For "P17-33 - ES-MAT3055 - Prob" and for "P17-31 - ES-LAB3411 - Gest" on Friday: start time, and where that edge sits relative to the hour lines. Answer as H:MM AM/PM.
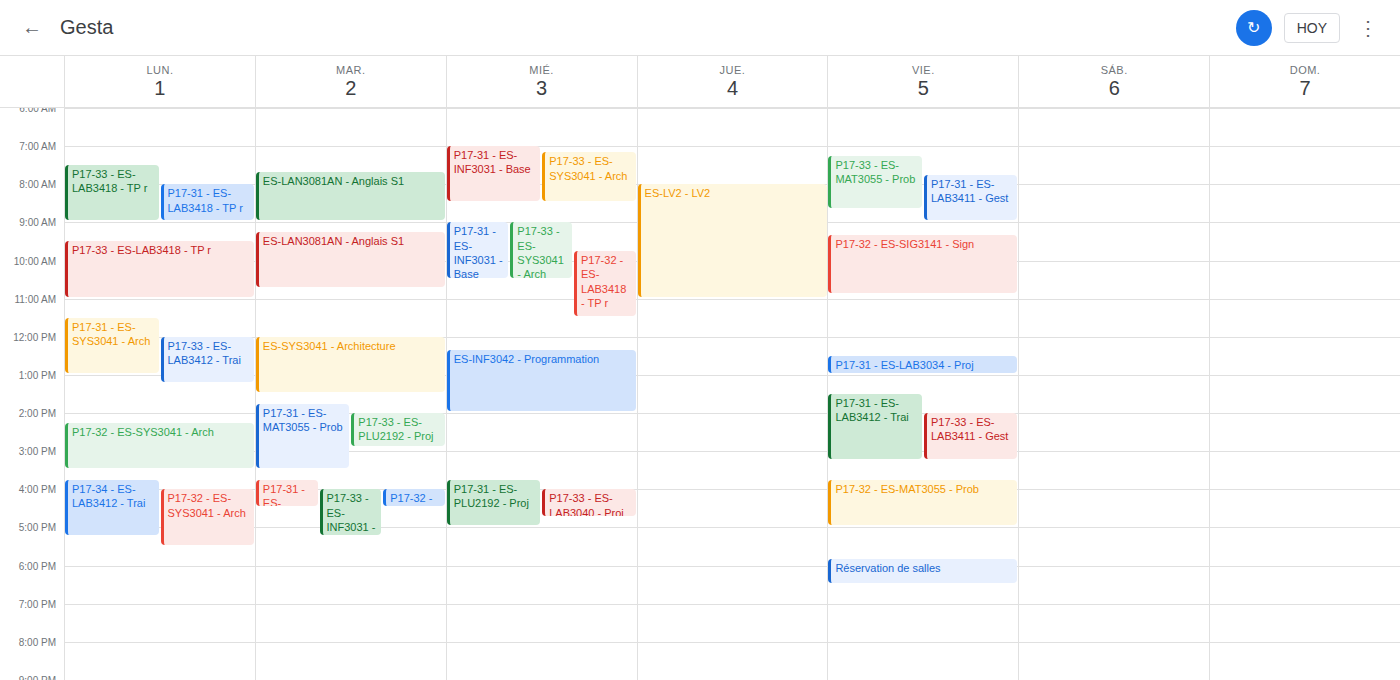
"P17-33 - ES-MAT3055 - Prob": 7:15 AM, neither: a quarter of the way from the 7 AM line to the 8 AM line. "P17-31 - ES-LAB3411 - Gest": 7:45 AM, neither: three quarters of the way from the 7 AM line to the 8 AM line.